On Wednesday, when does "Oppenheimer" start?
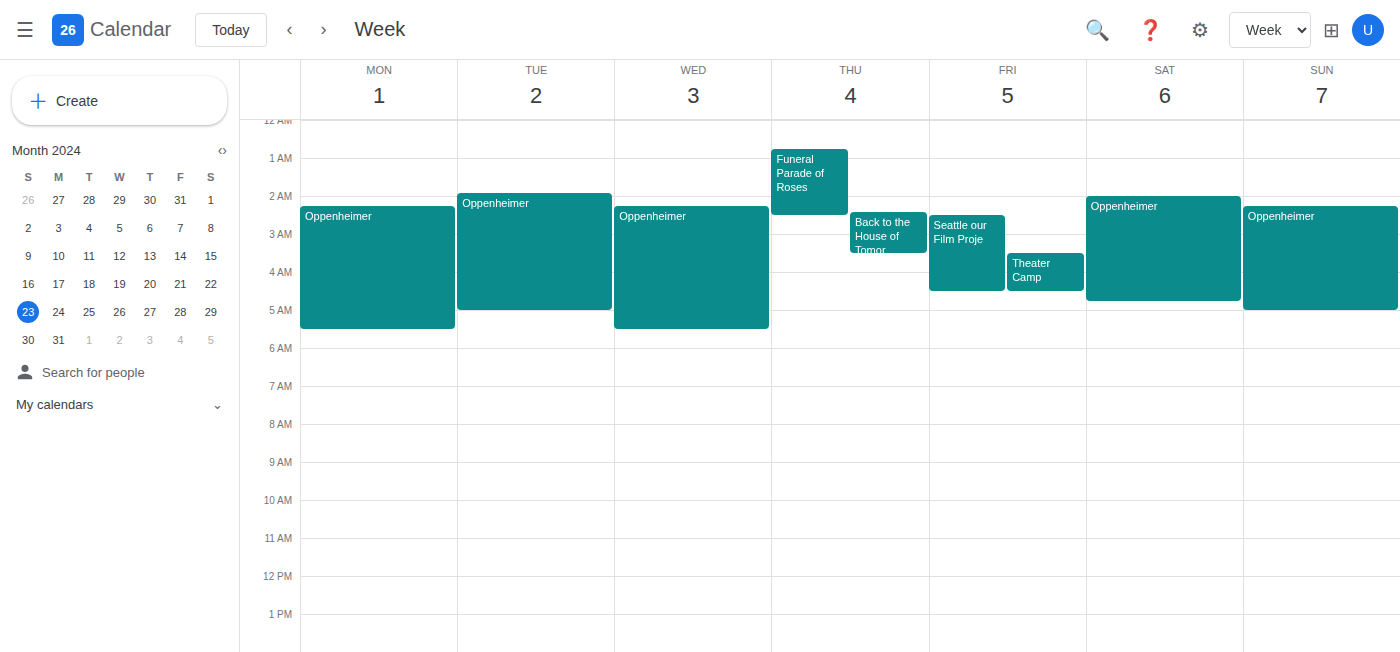
2:15 AM